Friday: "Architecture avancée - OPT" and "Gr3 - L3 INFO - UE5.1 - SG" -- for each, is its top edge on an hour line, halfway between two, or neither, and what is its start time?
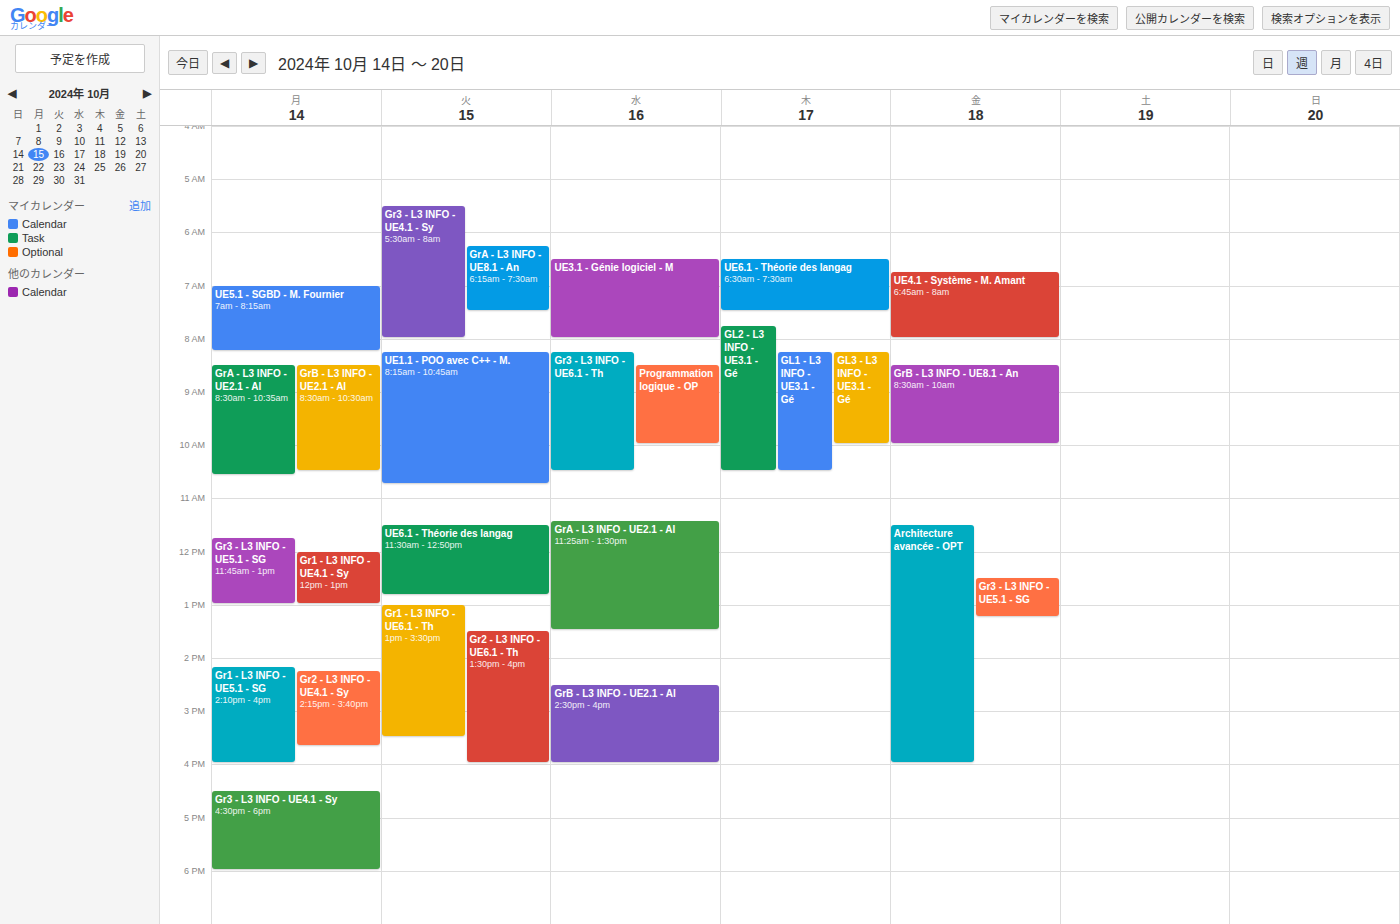
"Architecture avancée - OPT": 11:30 AM, halfway between the 11 AM and 12 PM lines. "Gr3 - L3 INFO - UE5.1 - SG": 12:30 PM, halfway between the 12 PM and 1 PM lines.